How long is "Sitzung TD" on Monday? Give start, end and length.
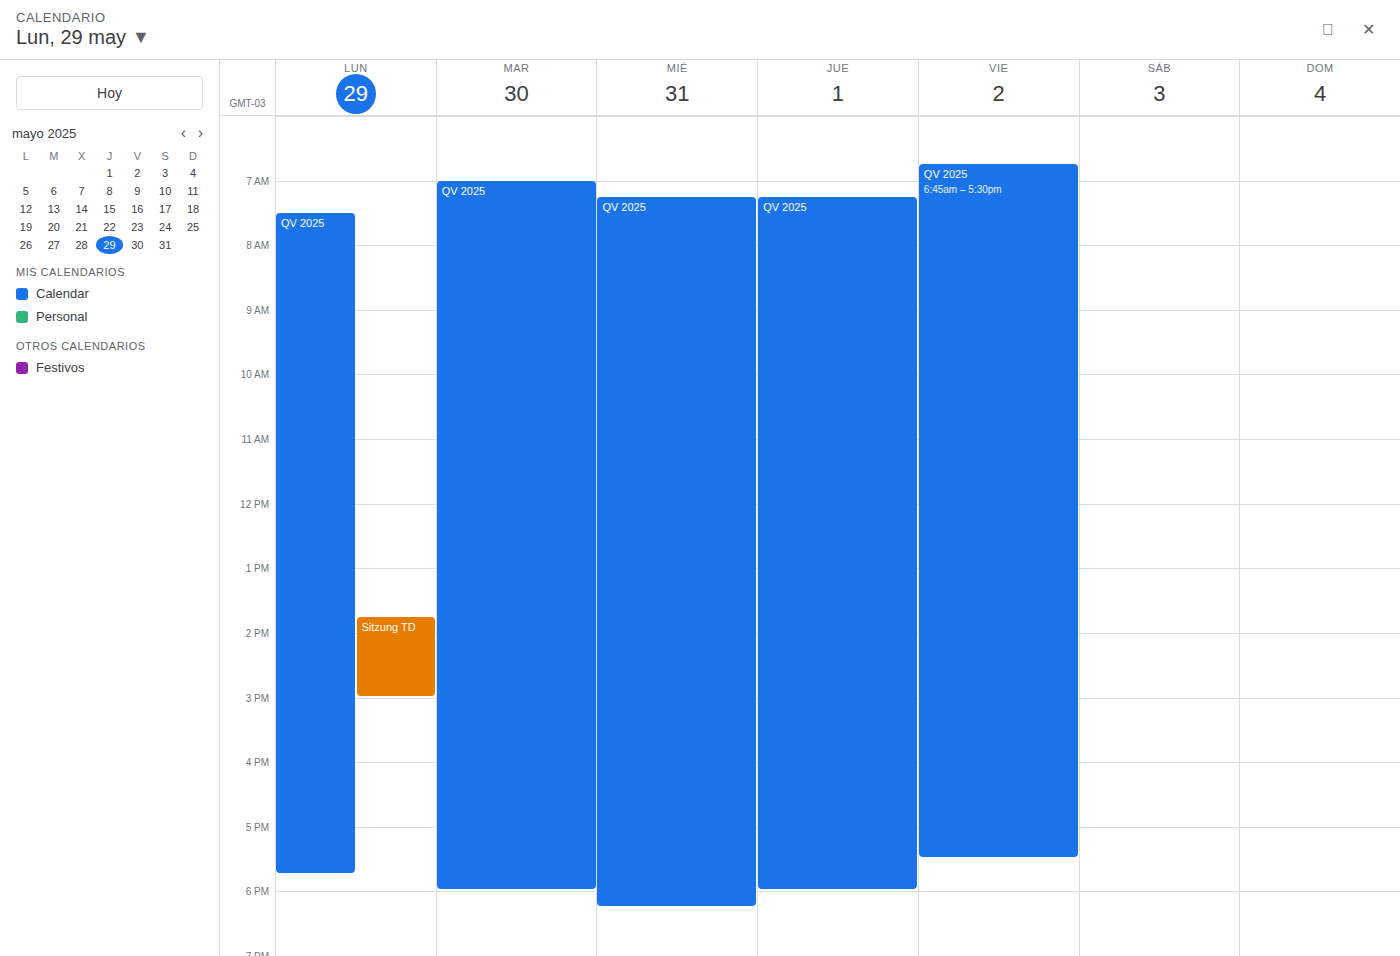
1:45 PM to 3:00 PM, 1 hour 15 minutes